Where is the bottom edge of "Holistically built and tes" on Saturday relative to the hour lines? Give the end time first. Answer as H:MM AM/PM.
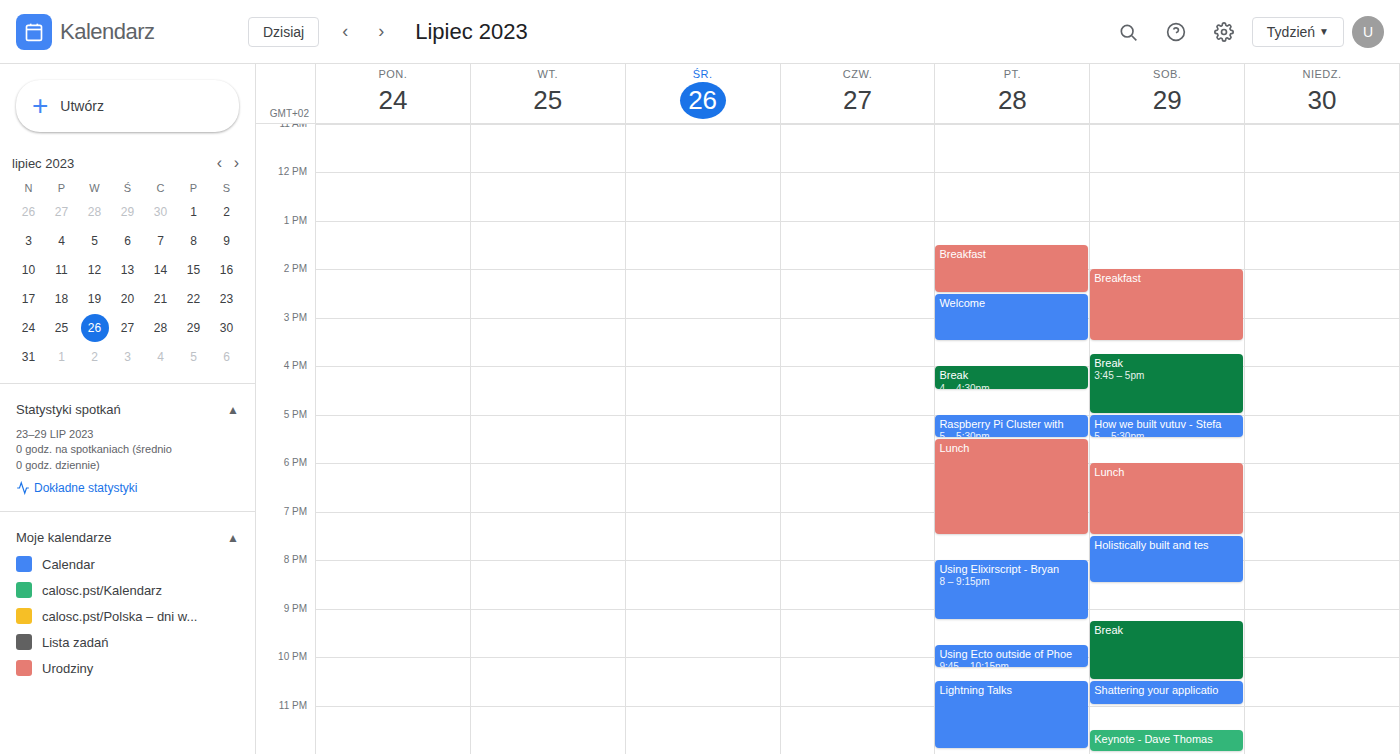
8:30 PM -- halfway between the 8 PM and 9 PM lines.